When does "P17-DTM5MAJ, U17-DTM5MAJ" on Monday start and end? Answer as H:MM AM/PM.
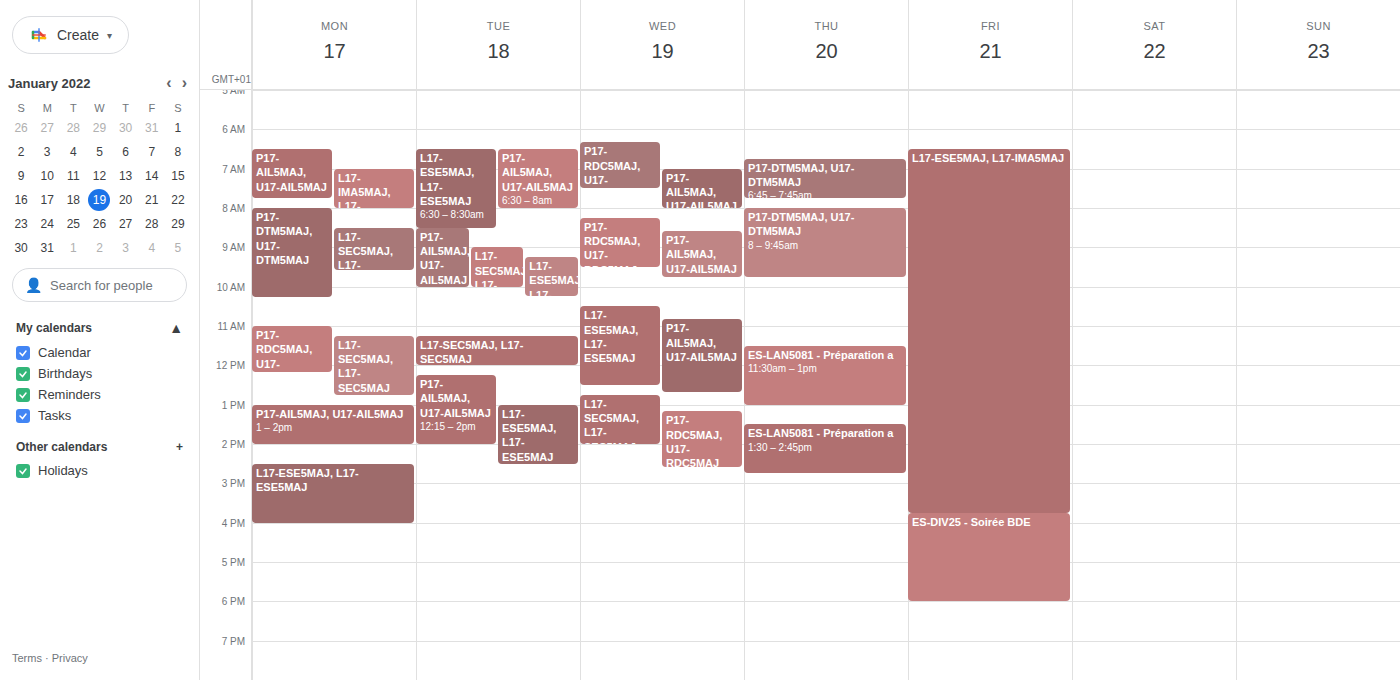
8:00 AM to 10:15 AM